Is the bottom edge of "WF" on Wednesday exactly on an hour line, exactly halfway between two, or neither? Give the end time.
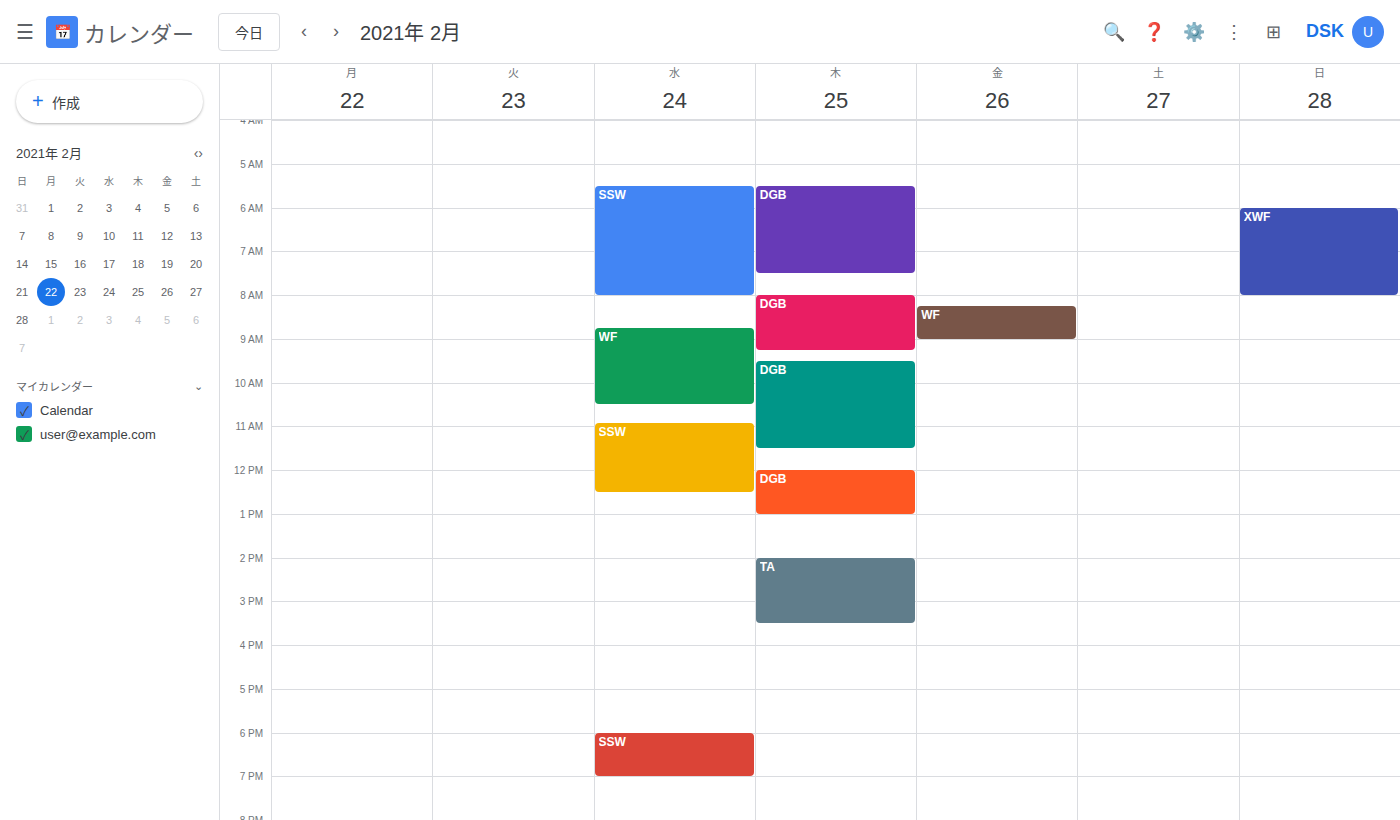
10:30 AM -- halfway between the 10 AM and 11 AM lines.